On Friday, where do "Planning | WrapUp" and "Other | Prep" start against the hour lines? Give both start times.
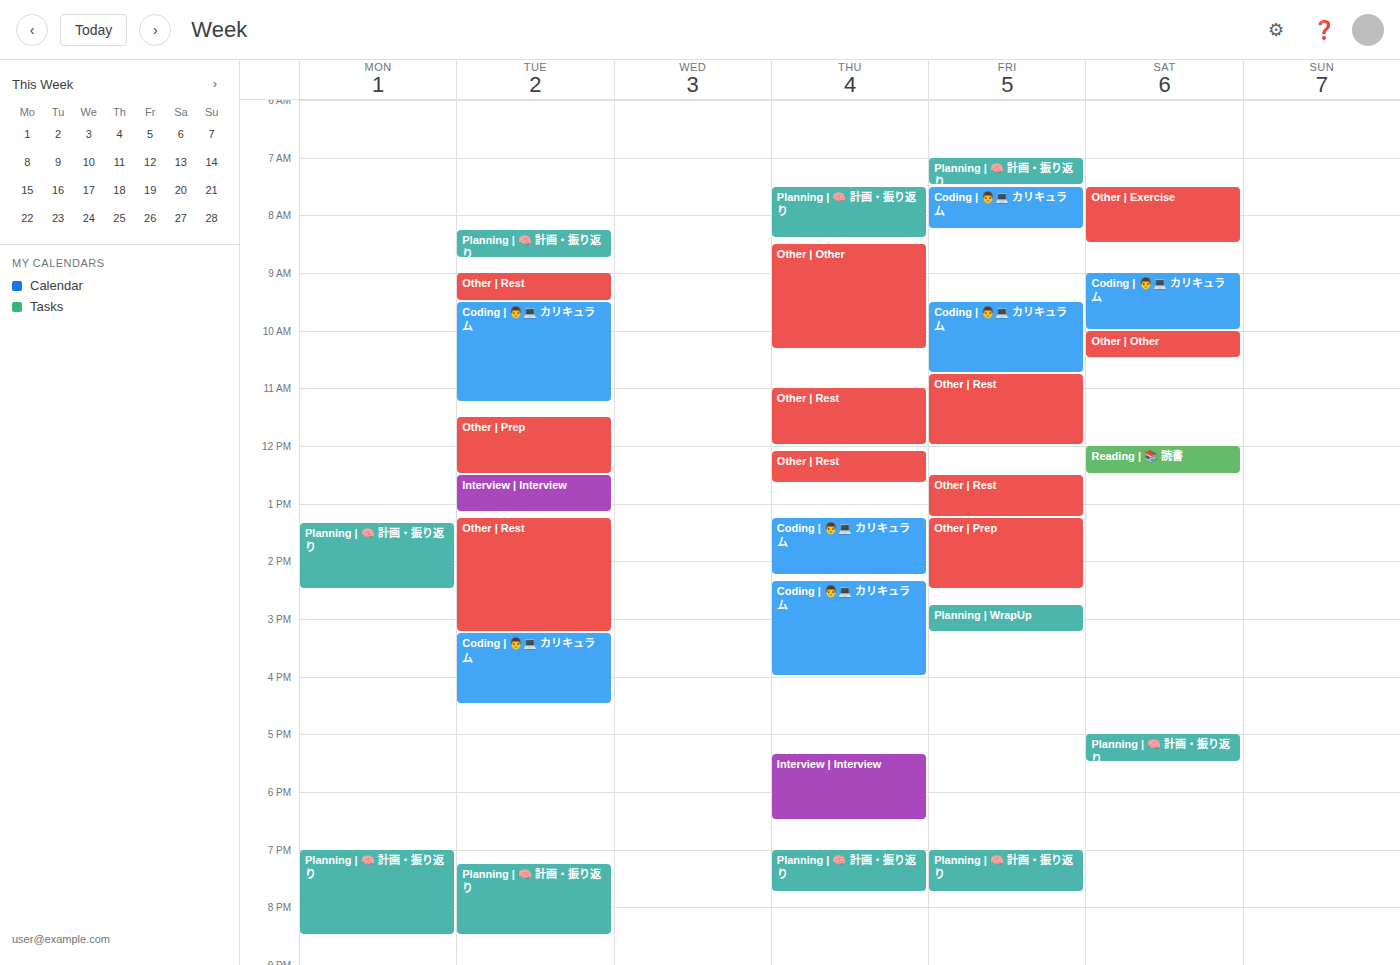
"Planning | WrapUp": 14:45, neither: three quarters of the way from the 14:00 line to the 15:00 line. "Other | Prep": 13:15, neither: a quarter of the way from the 13:00 line to the 14:00 line.